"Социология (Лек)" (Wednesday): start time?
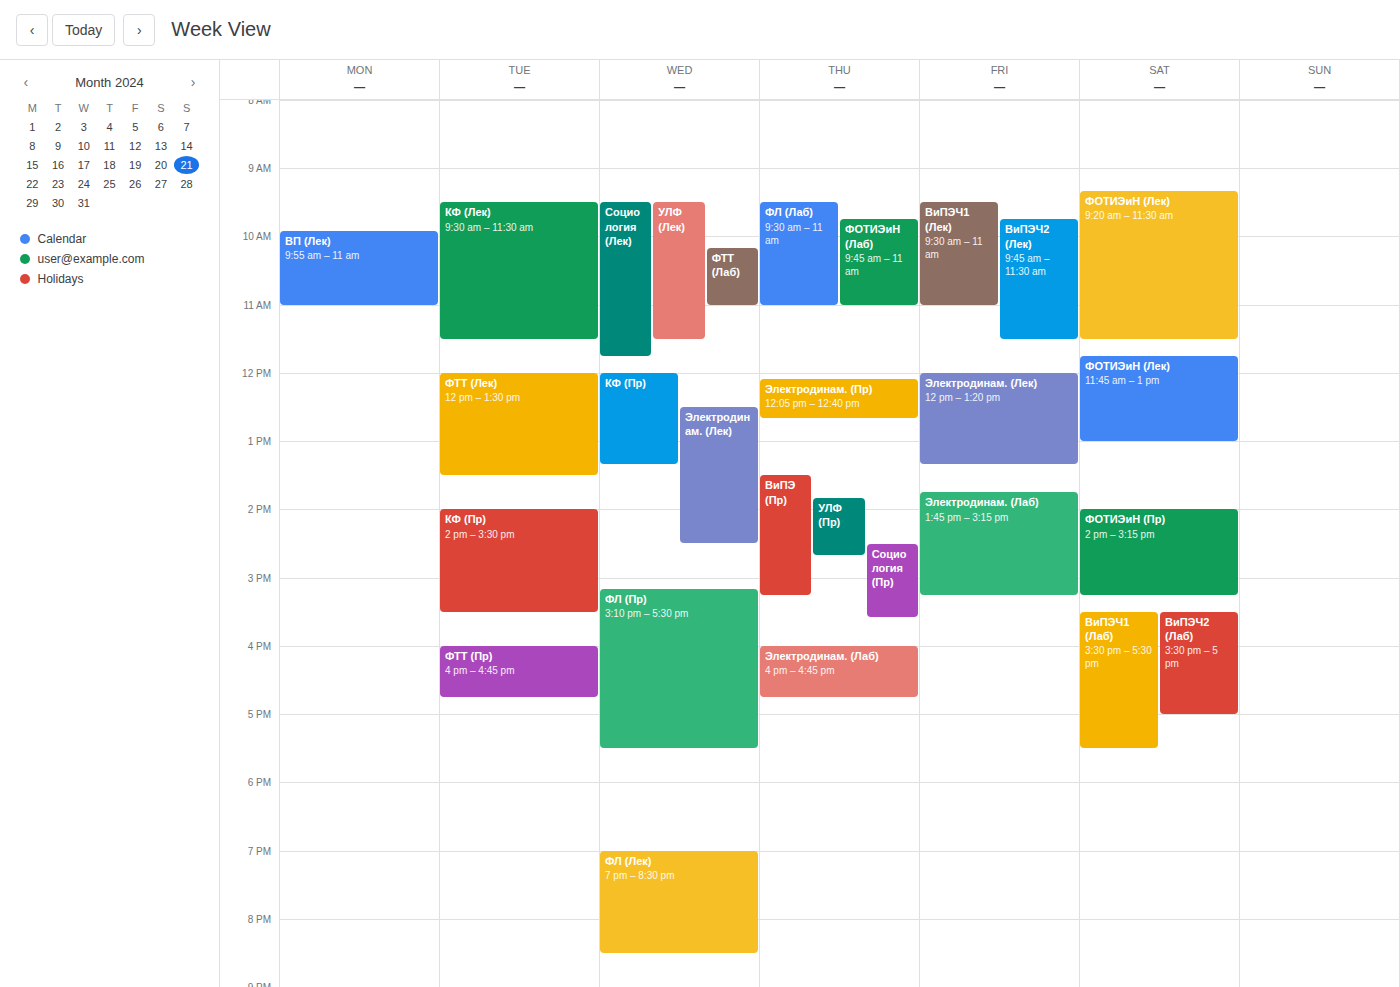
9:30 AM